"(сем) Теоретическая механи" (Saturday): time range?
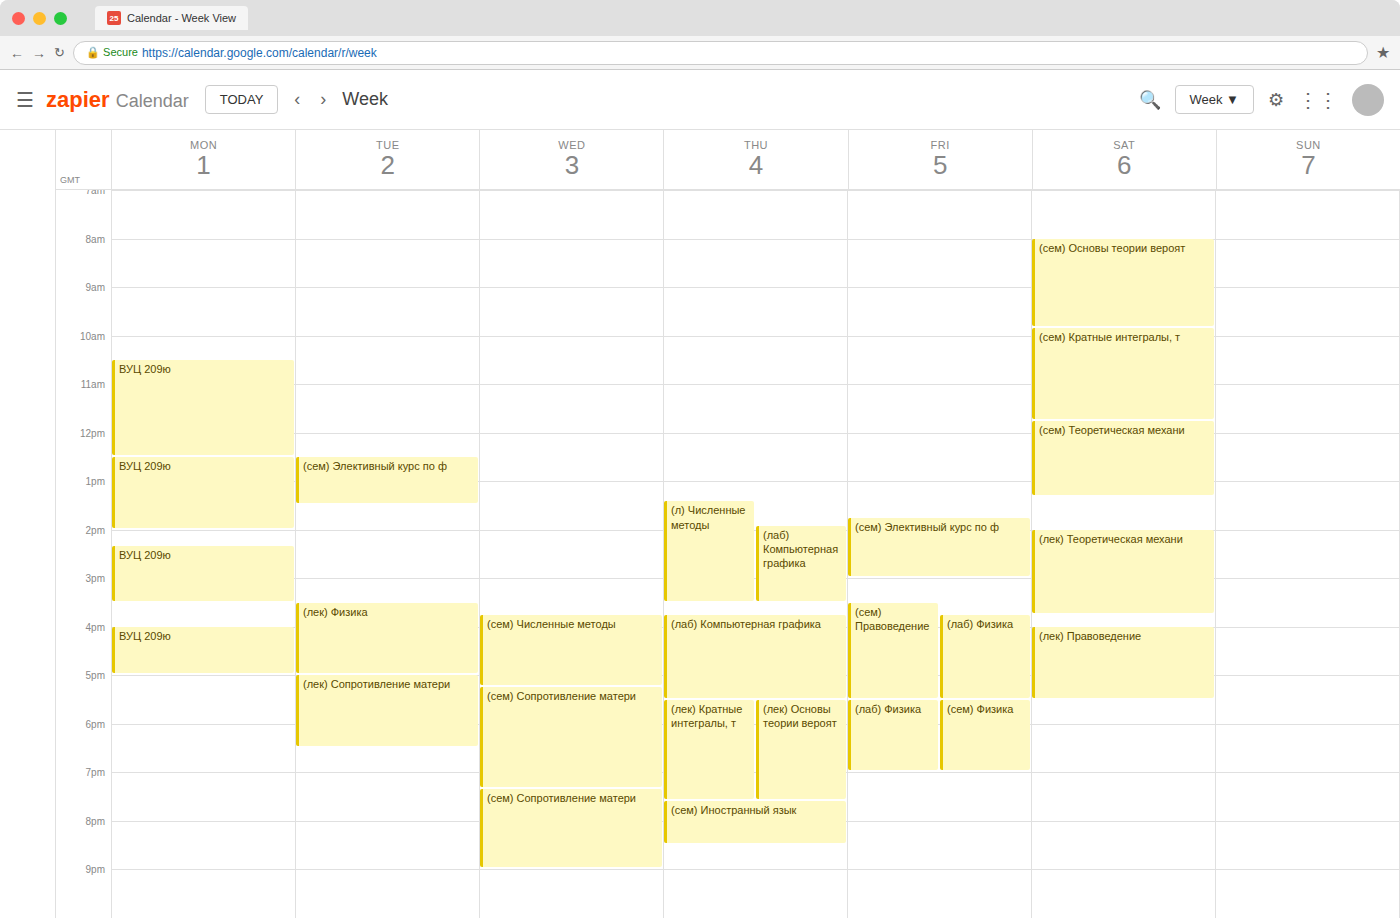
11:45 AM to 1:20 PM